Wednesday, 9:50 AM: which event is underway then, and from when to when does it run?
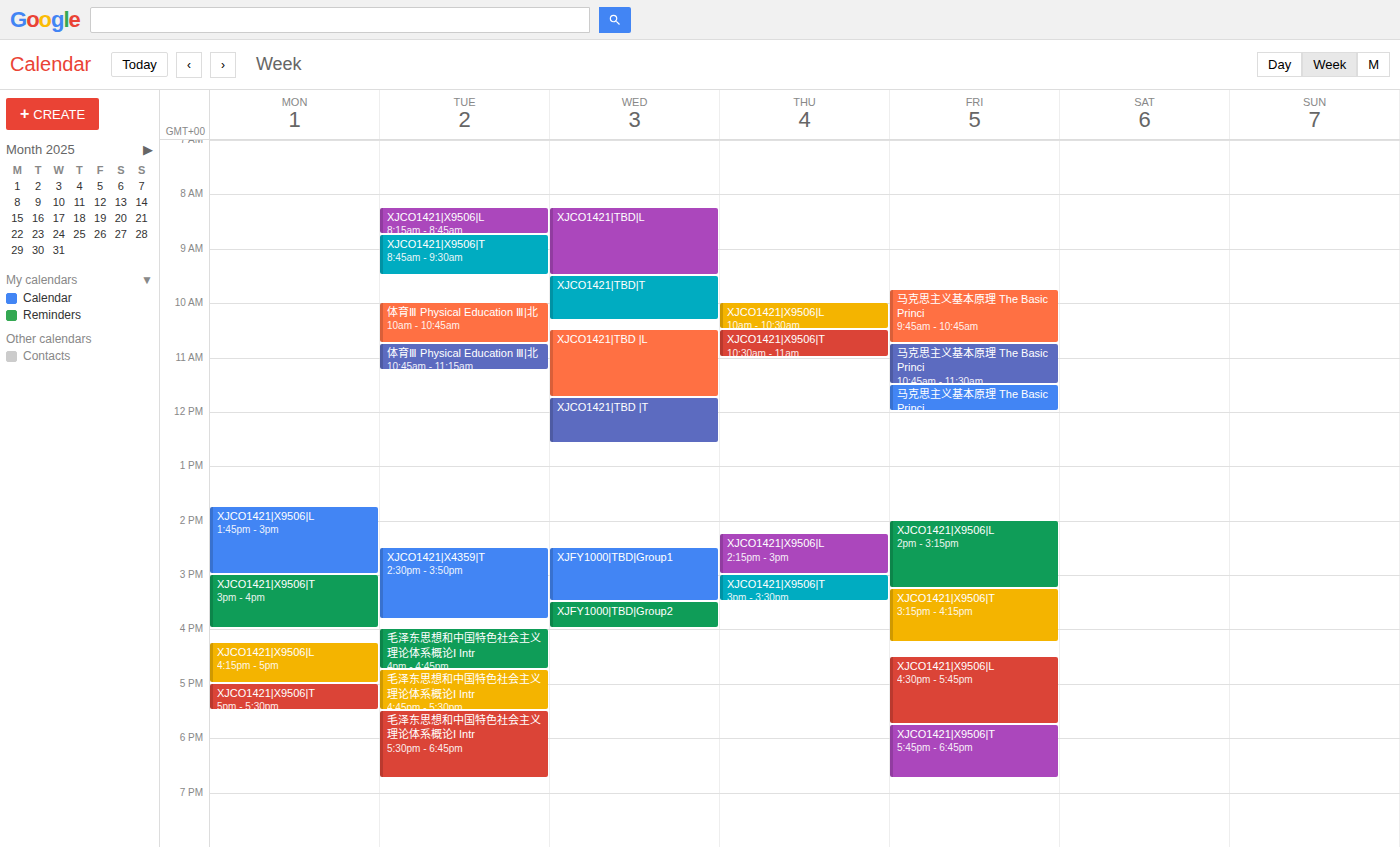
"XJCO1421|TBD|T", 9:30 AM to 10:20 AM